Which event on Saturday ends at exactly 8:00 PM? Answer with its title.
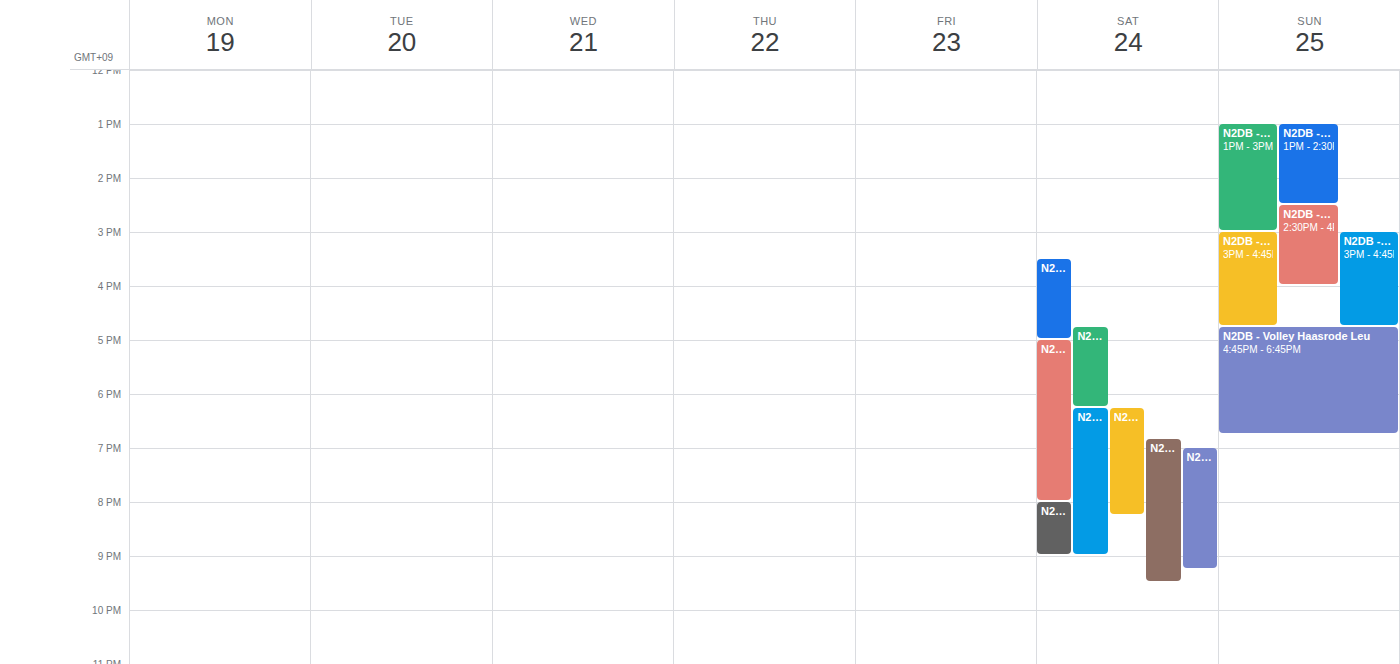
"N2DB - VBC Zandhoven A - V"